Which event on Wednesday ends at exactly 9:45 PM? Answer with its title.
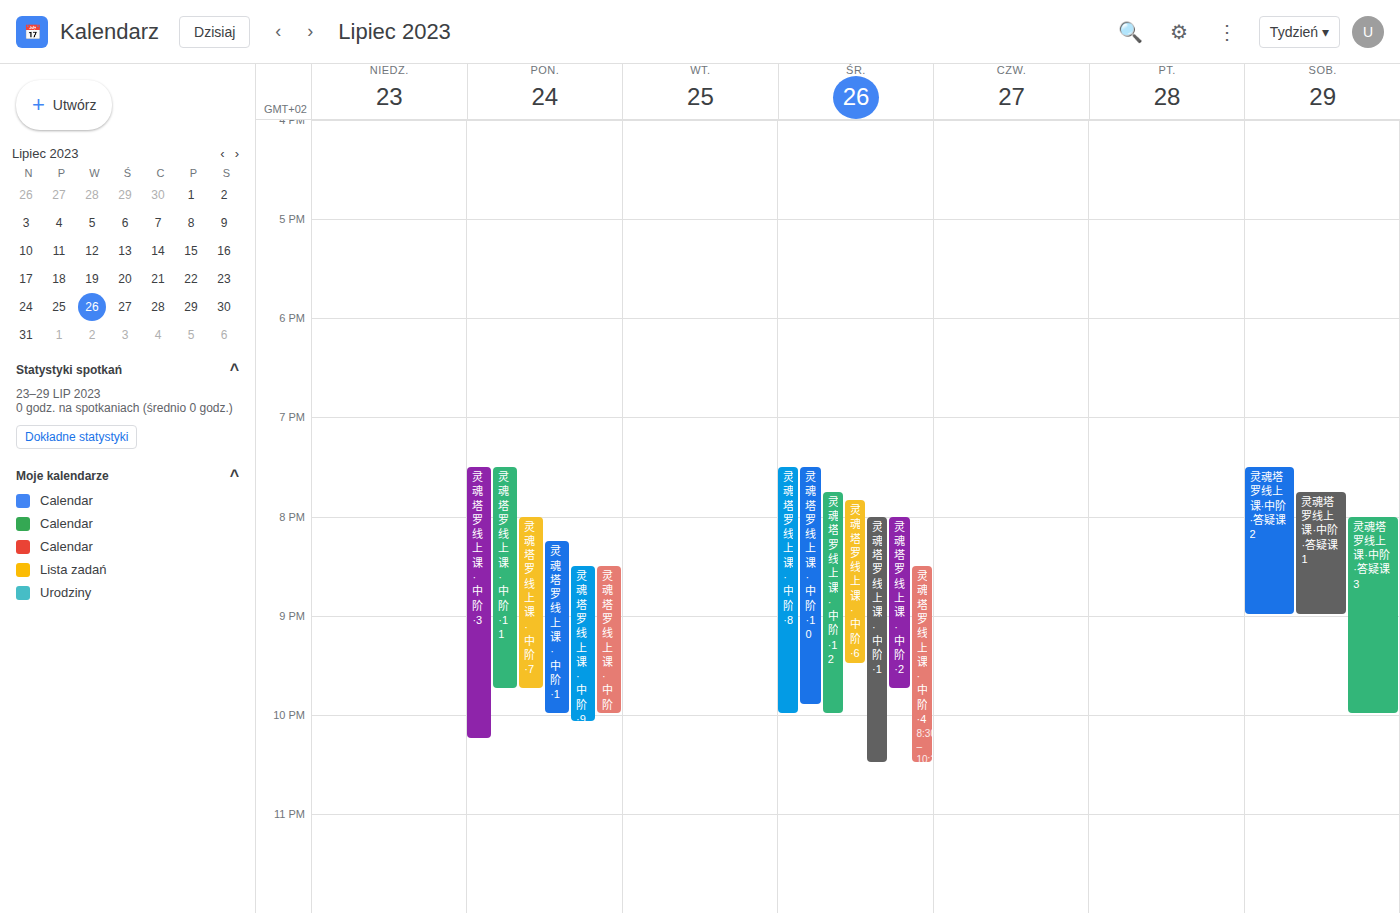
"灵魂塔罗线上课·中阶·2"